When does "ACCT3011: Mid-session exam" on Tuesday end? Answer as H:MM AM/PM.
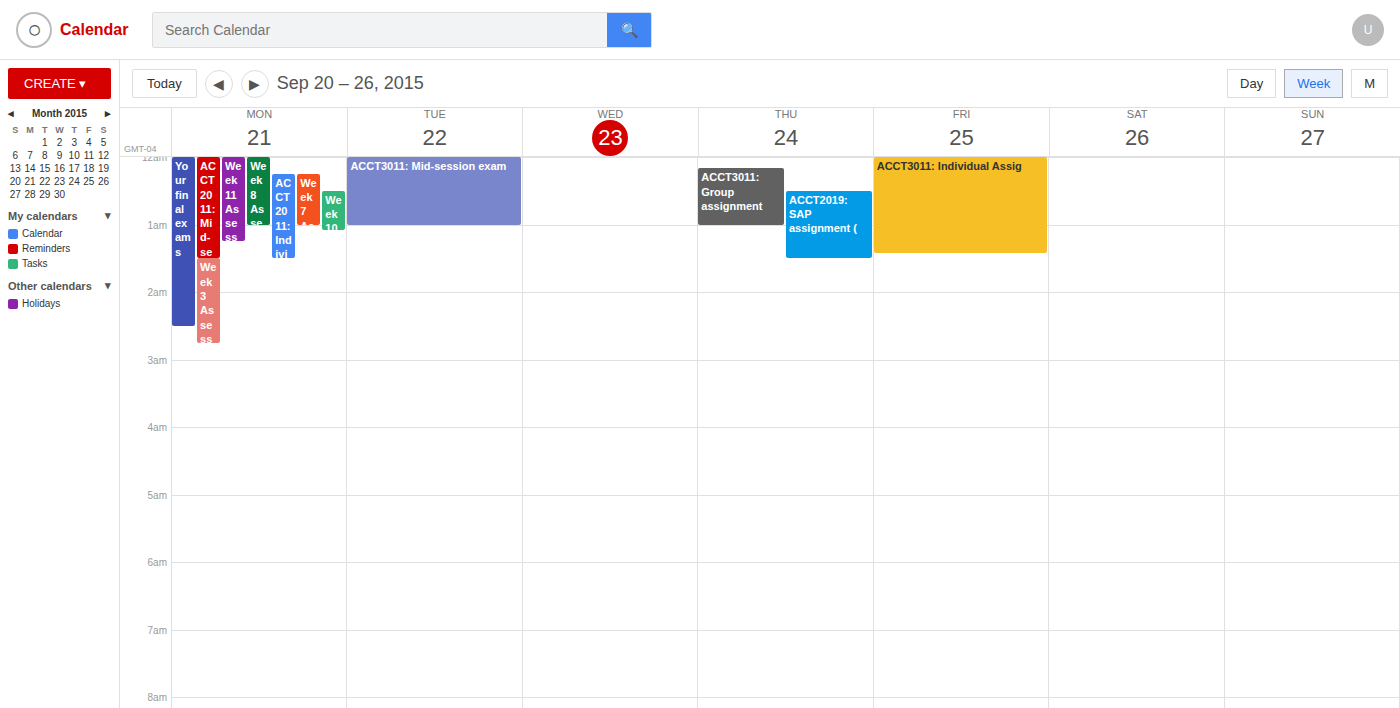
1:00 AM